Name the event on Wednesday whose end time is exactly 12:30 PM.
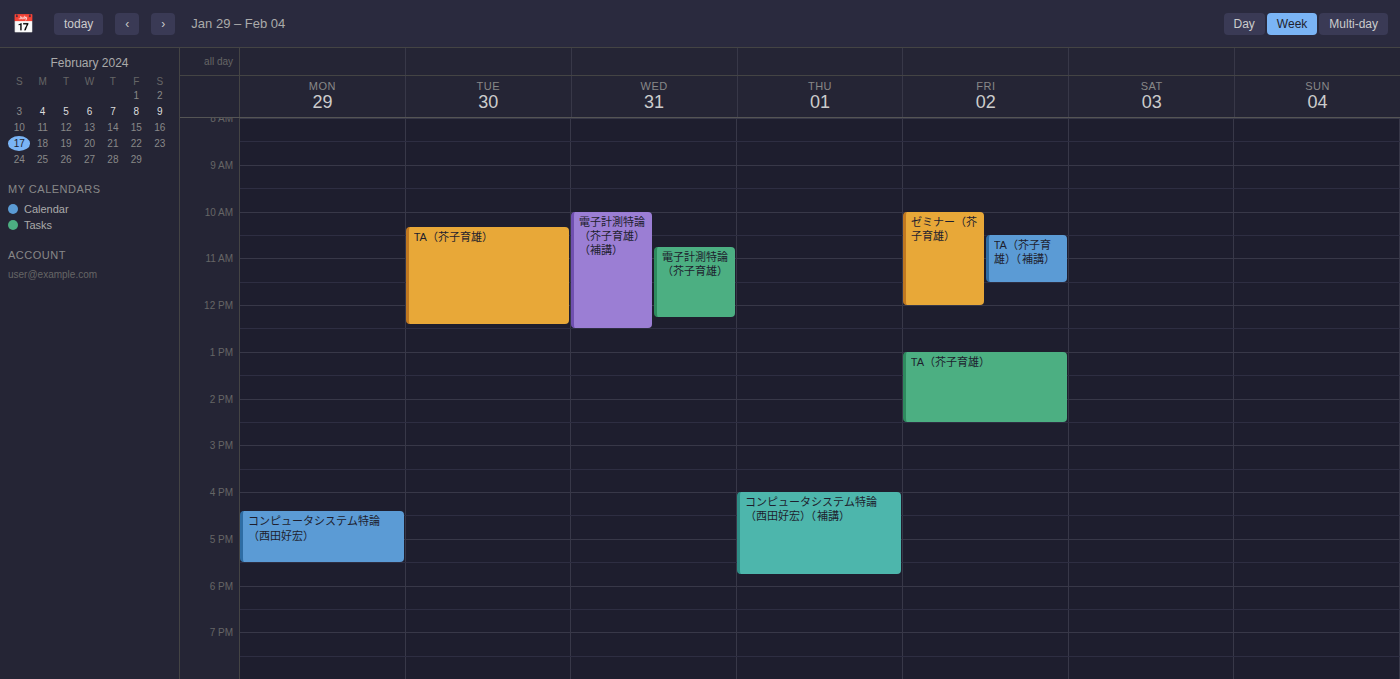
"電子計測特論（芥子育雄）（補講）"